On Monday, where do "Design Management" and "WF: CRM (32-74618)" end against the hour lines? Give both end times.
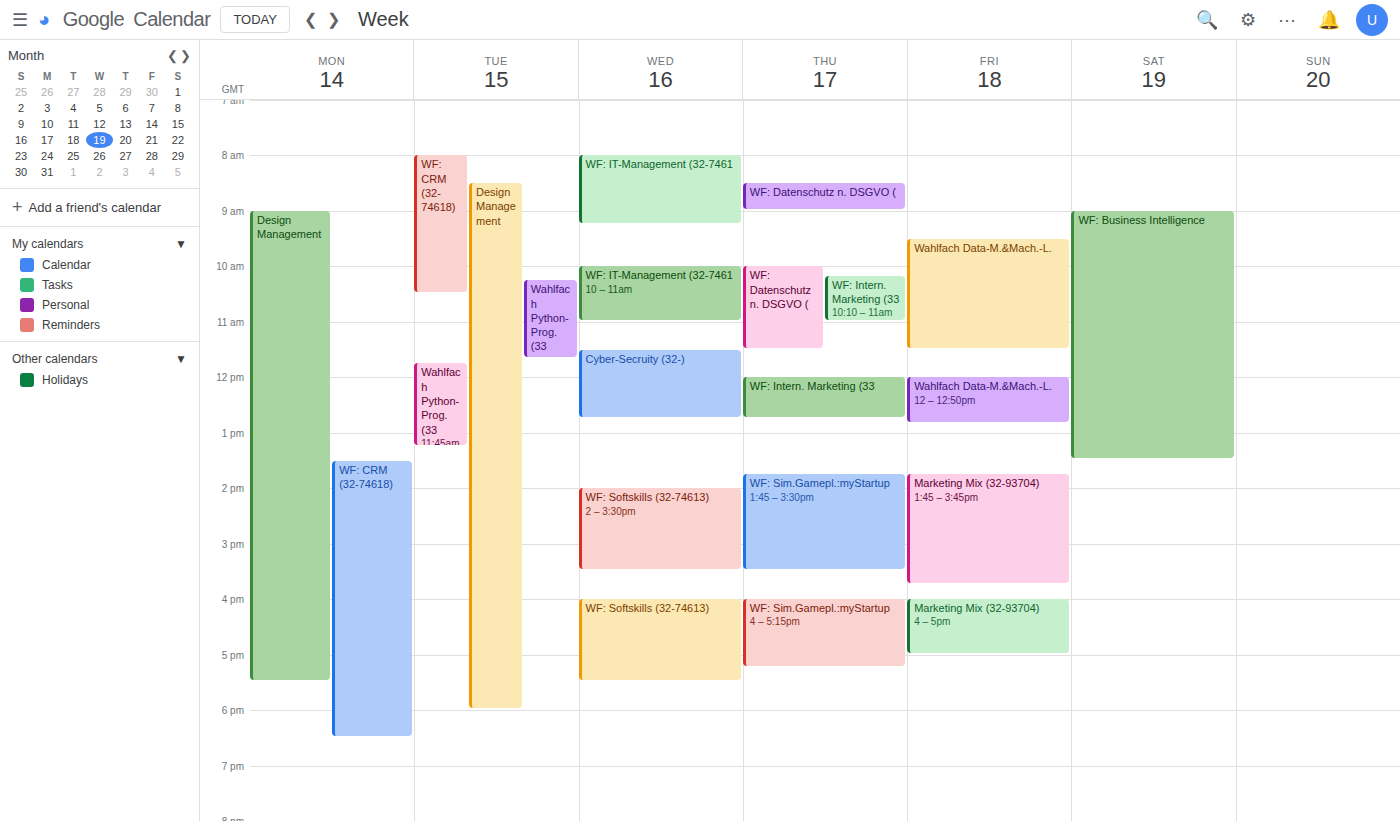
"Design Management": 5:30 PM, halfway between the 5 PM and 6 PM lines. "WF: CRM (32-74618)": 6:30 PM, halfway between the 6 PM and 7 PM lines.